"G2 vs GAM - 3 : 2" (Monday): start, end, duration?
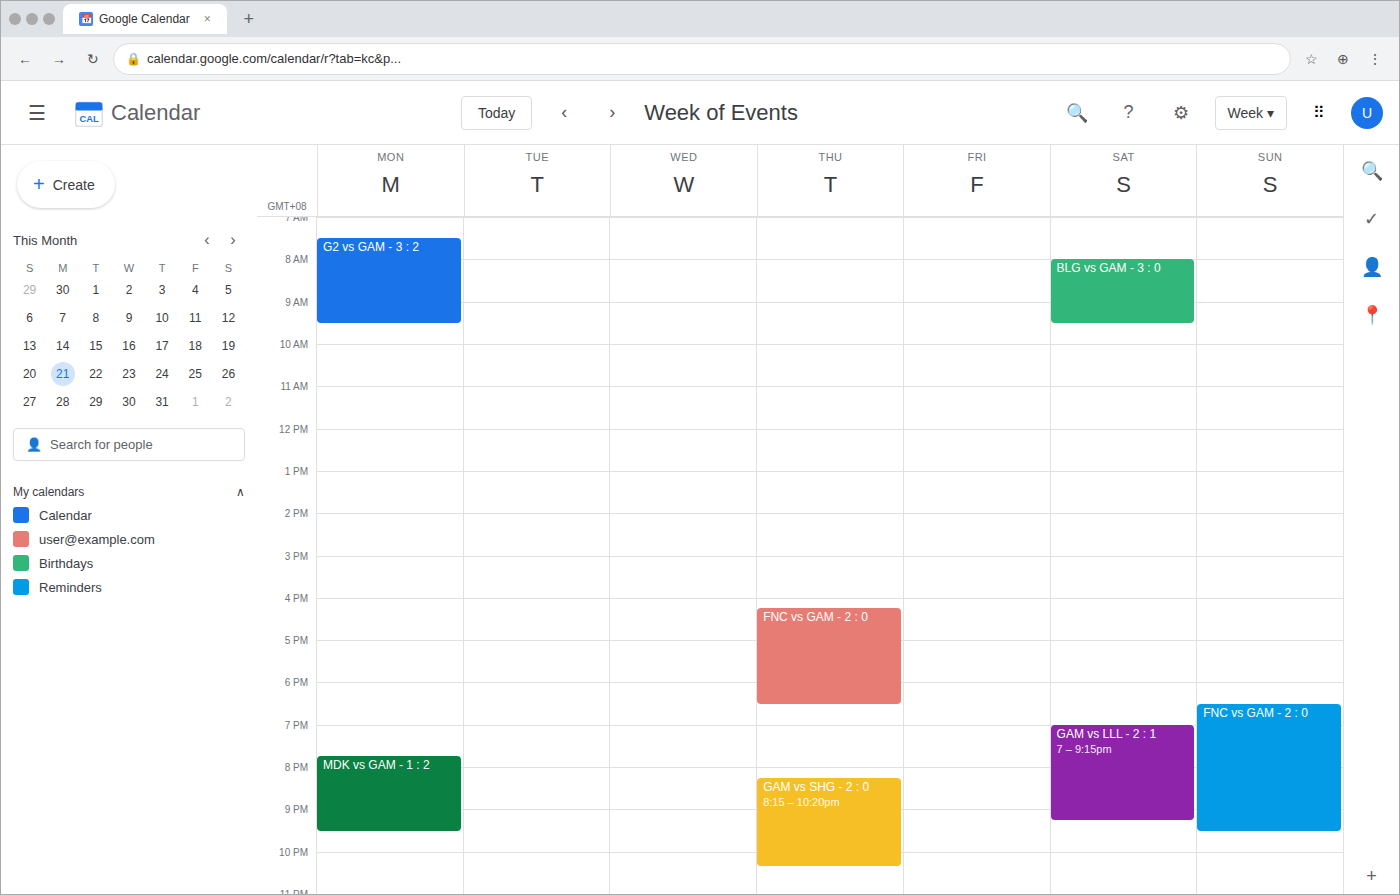
07:30 to 09:30, 2 hours